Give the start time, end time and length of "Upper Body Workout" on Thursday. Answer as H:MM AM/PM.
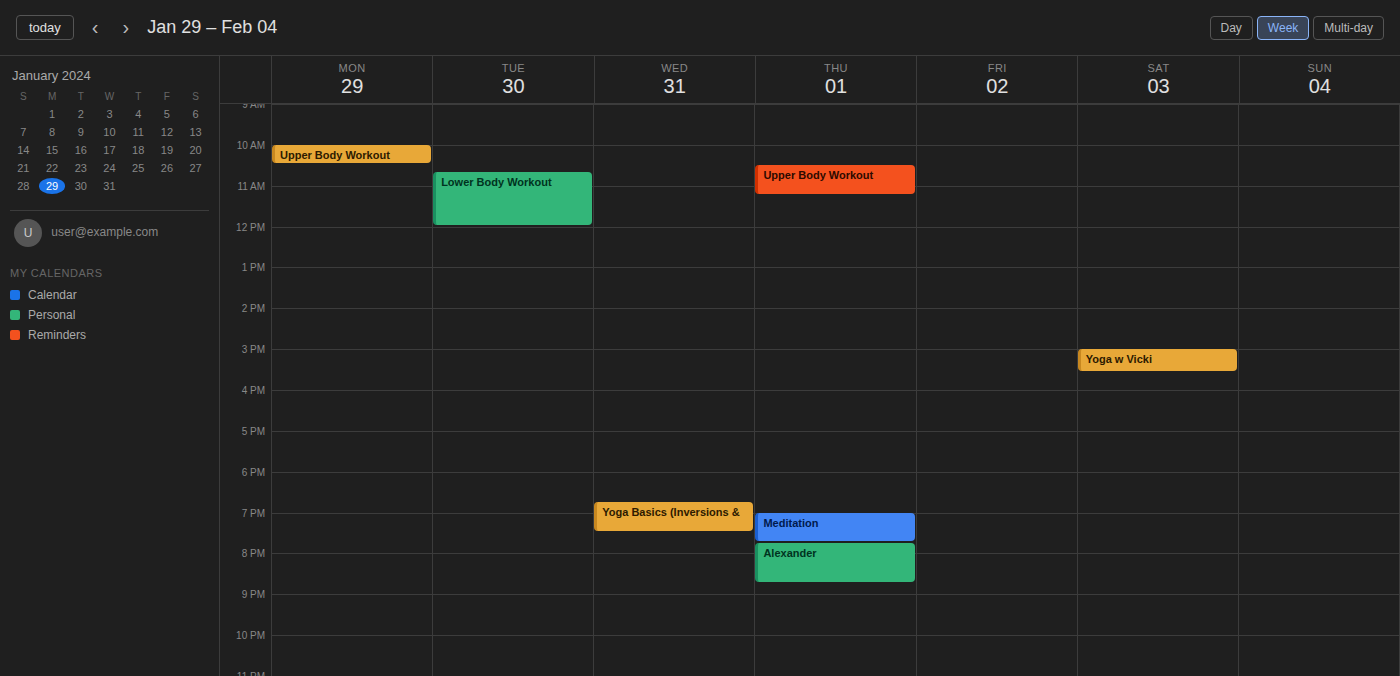
10:30 AM to 11:15 AM, 45 minutes